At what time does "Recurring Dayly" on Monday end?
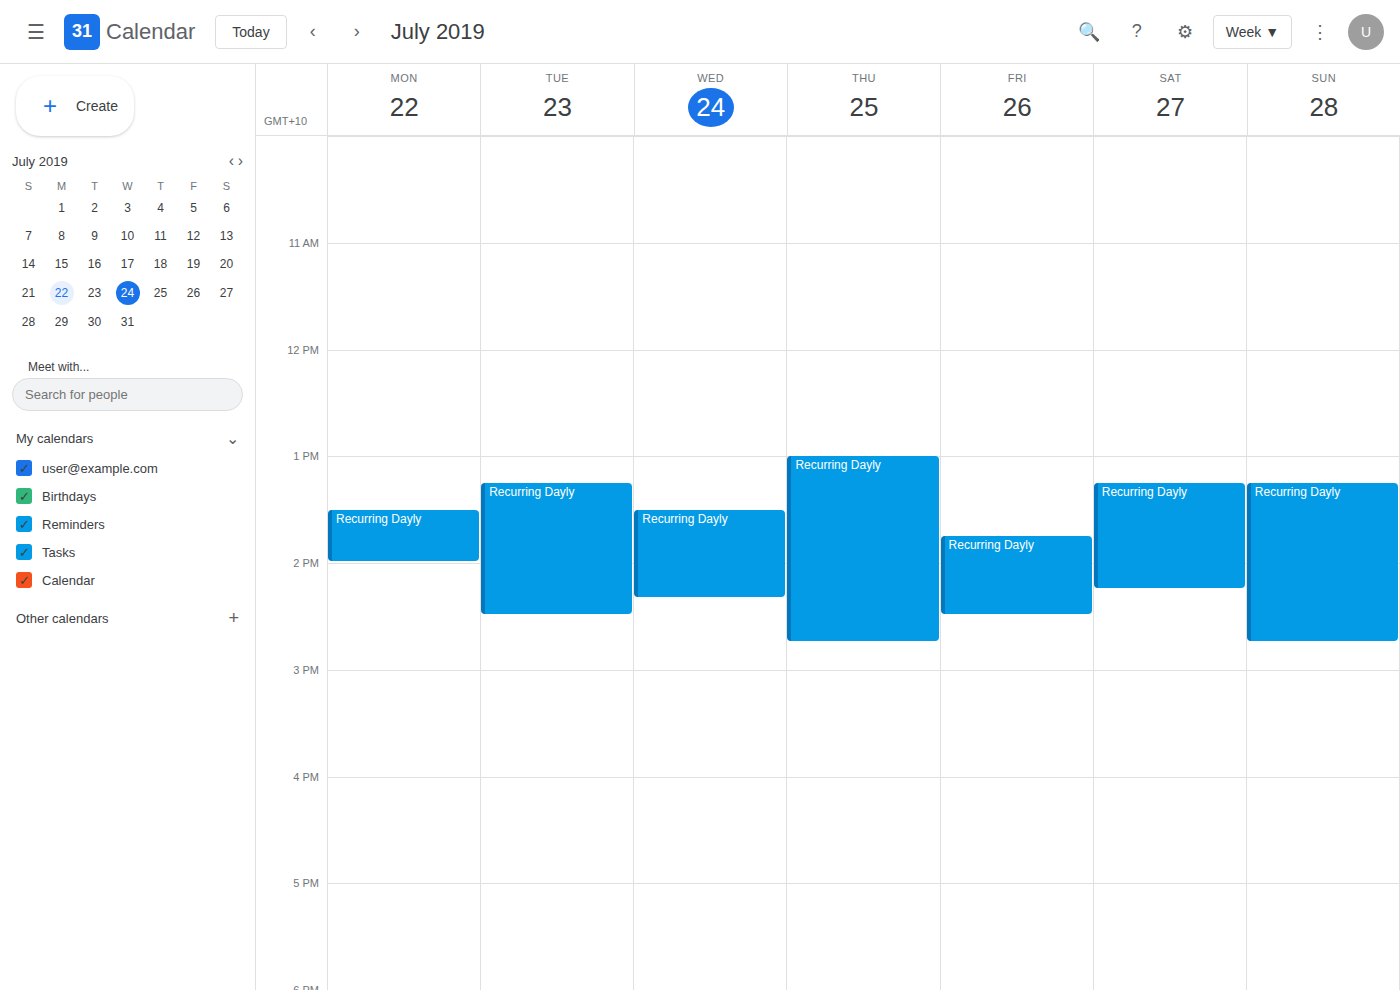
2:00 PM